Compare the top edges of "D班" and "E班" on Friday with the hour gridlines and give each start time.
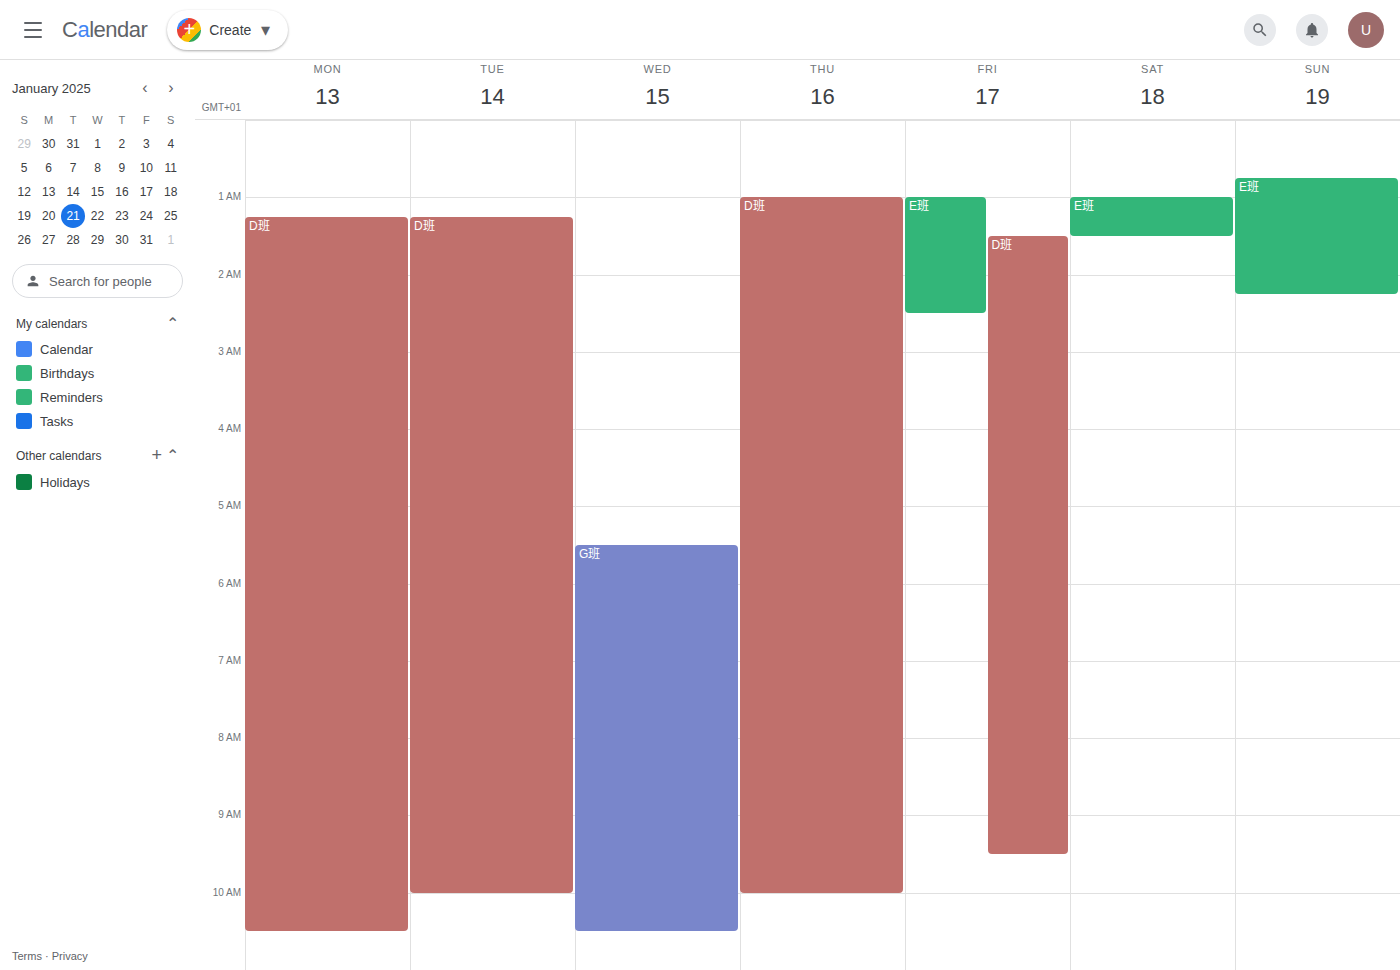
"D班": 1:30 AM, halfway between the 1 AM and 2 AM lines. "E班": 1:00 AM, exactly on the 1 AM line.